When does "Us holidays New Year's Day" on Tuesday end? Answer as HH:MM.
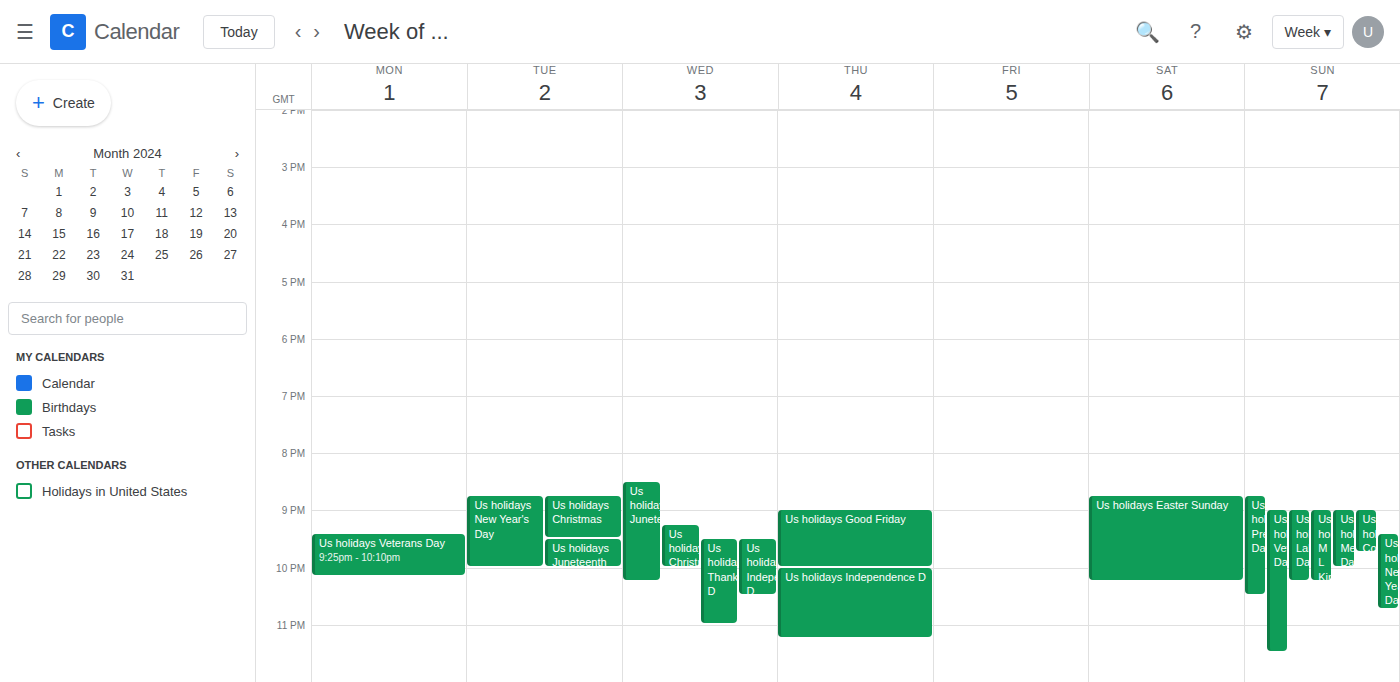
22:00